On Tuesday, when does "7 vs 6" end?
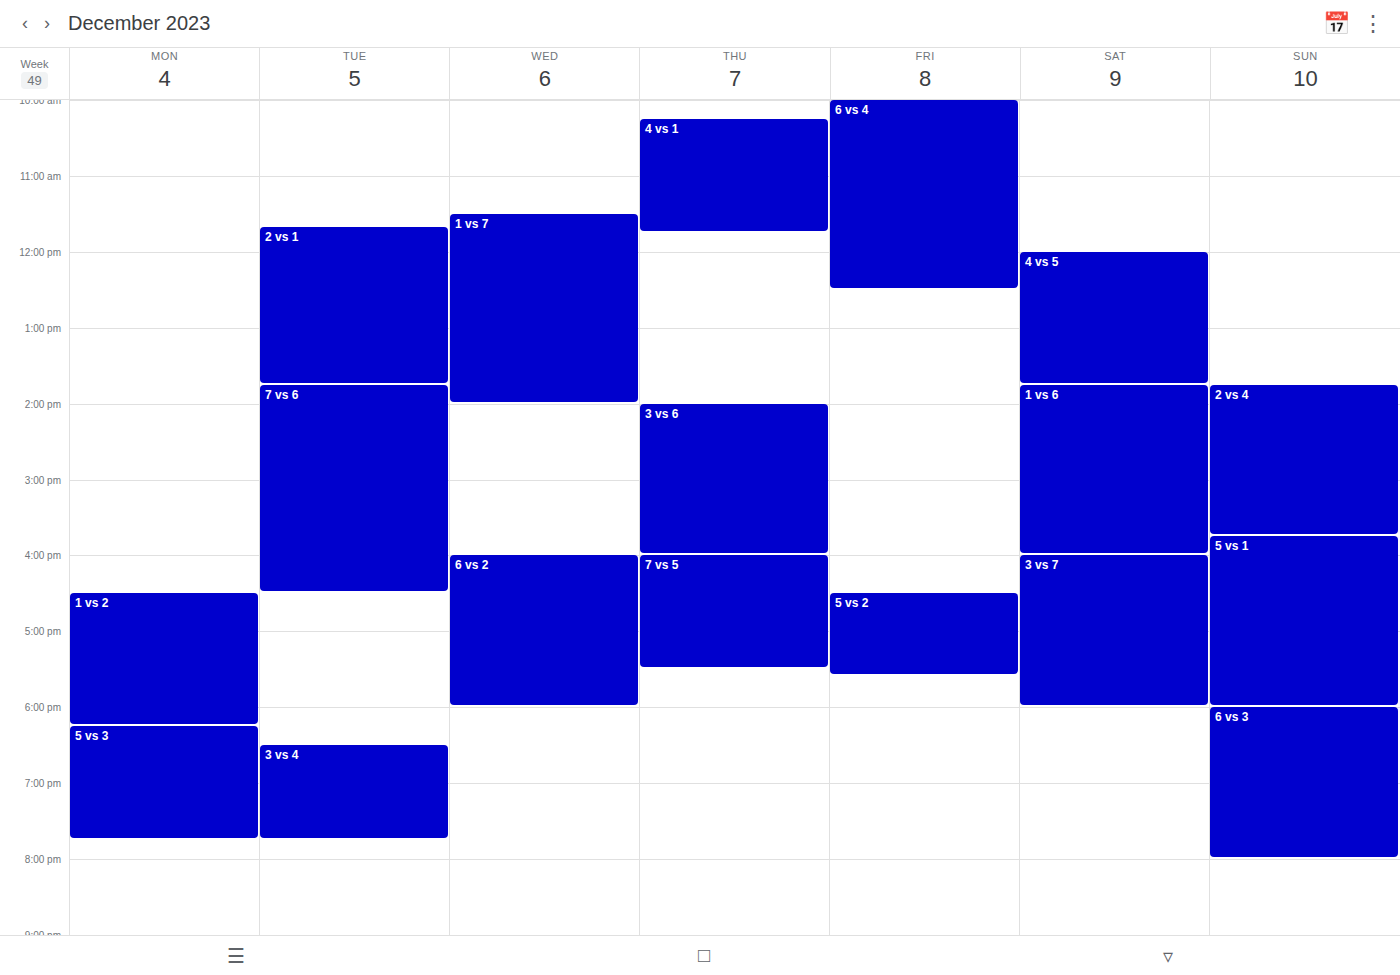
4:30 PM